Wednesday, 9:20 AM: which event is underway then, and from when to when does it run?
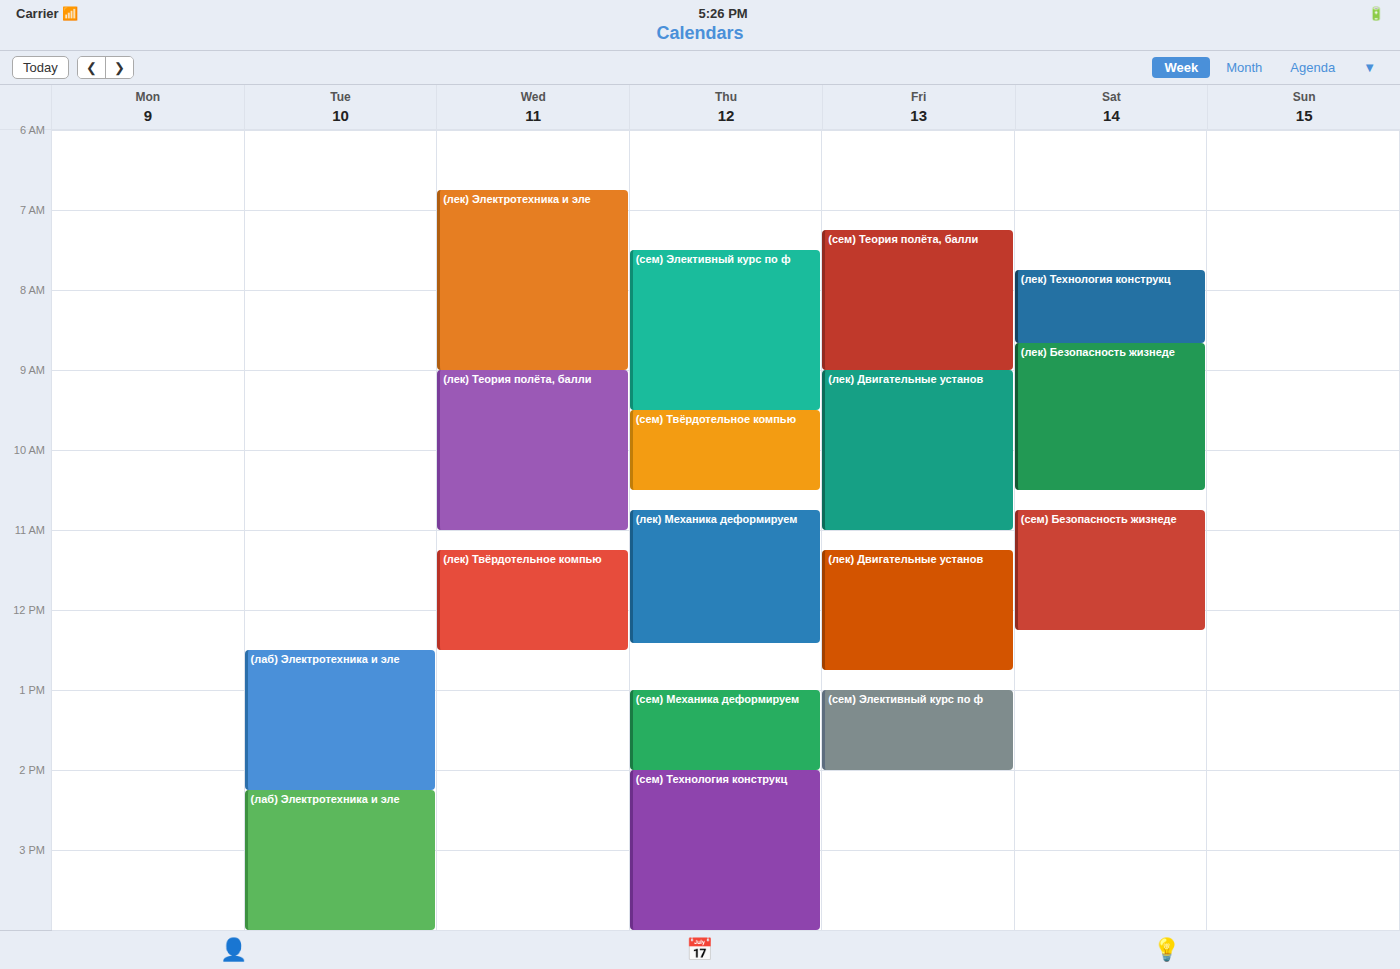
"(лек) Теория полёта, балли", 9:00 AM to 11:00 AM